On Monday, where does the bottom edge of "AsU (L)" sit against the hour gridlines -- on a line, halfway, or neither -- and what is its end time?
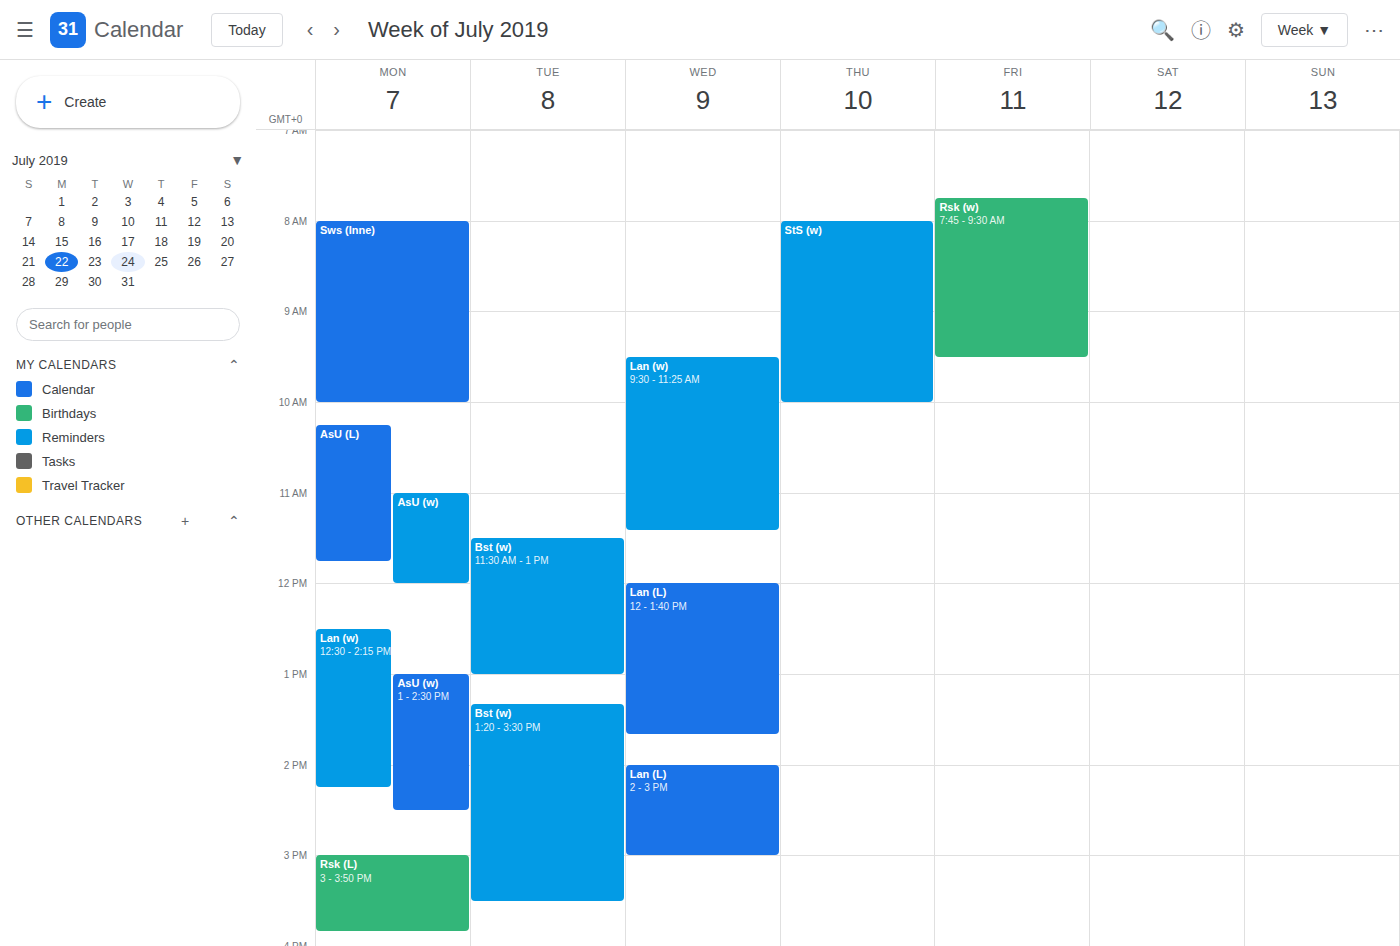
11:45 AM -- neither: three quarters of the way from the 11 AM line to the 12 PM line.